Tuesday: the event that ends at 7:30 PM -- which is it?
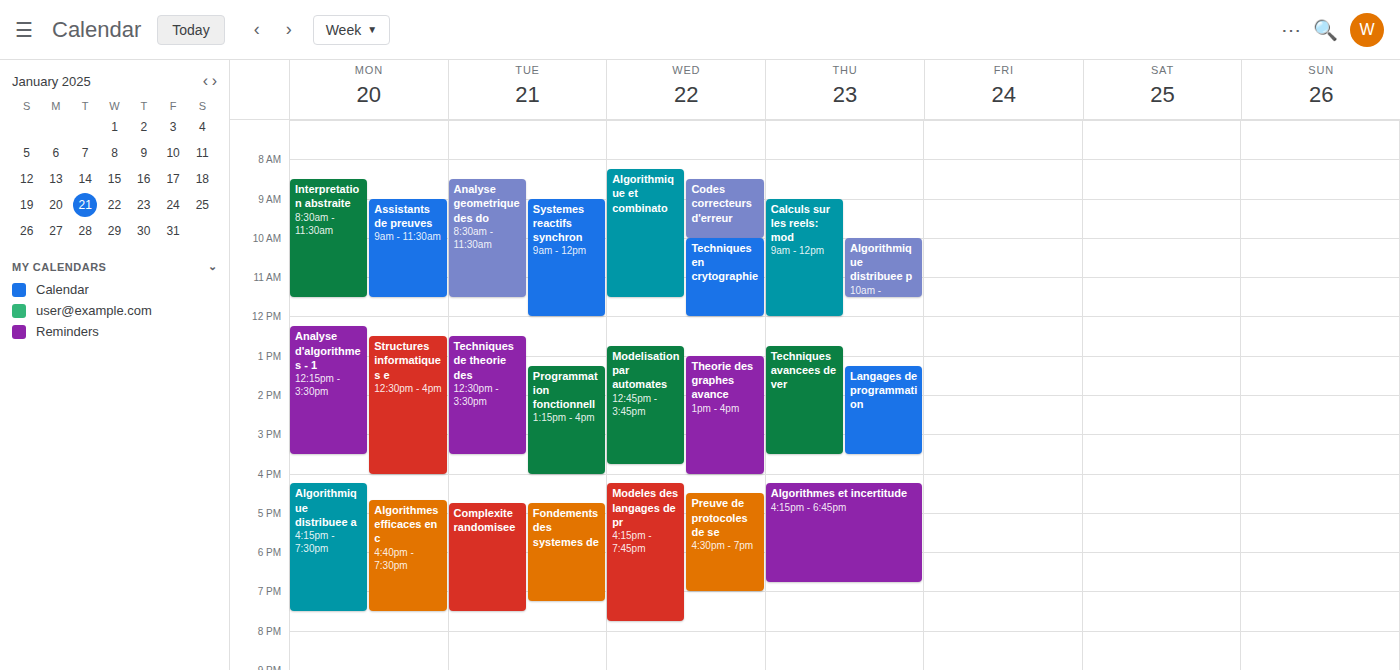
"Complexite randomisee"